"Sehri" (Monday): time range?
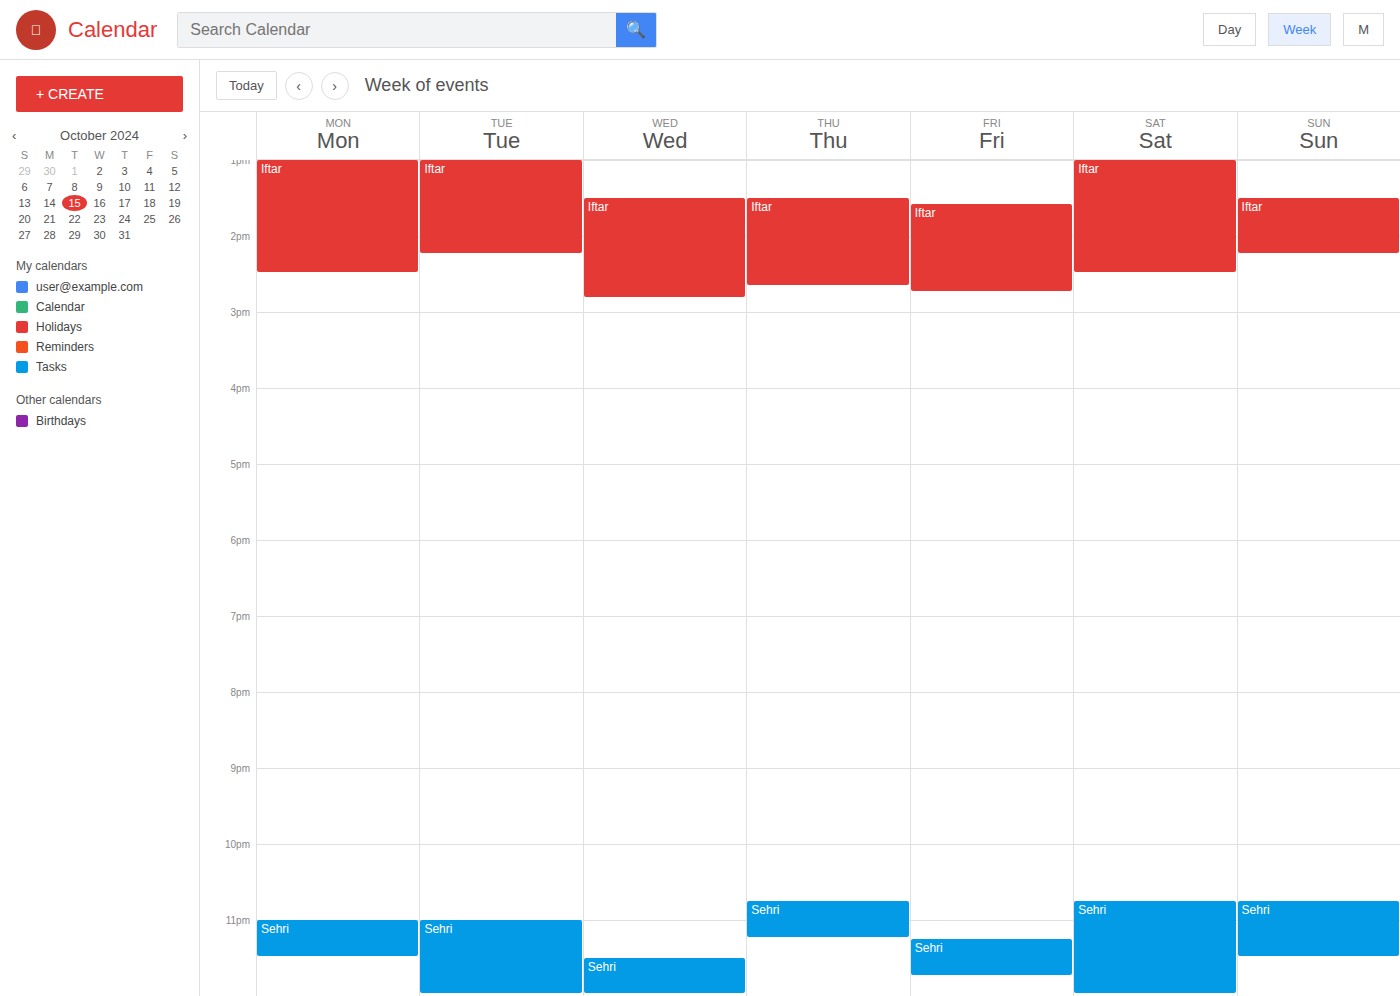
11:00 PM to 11:30 PM